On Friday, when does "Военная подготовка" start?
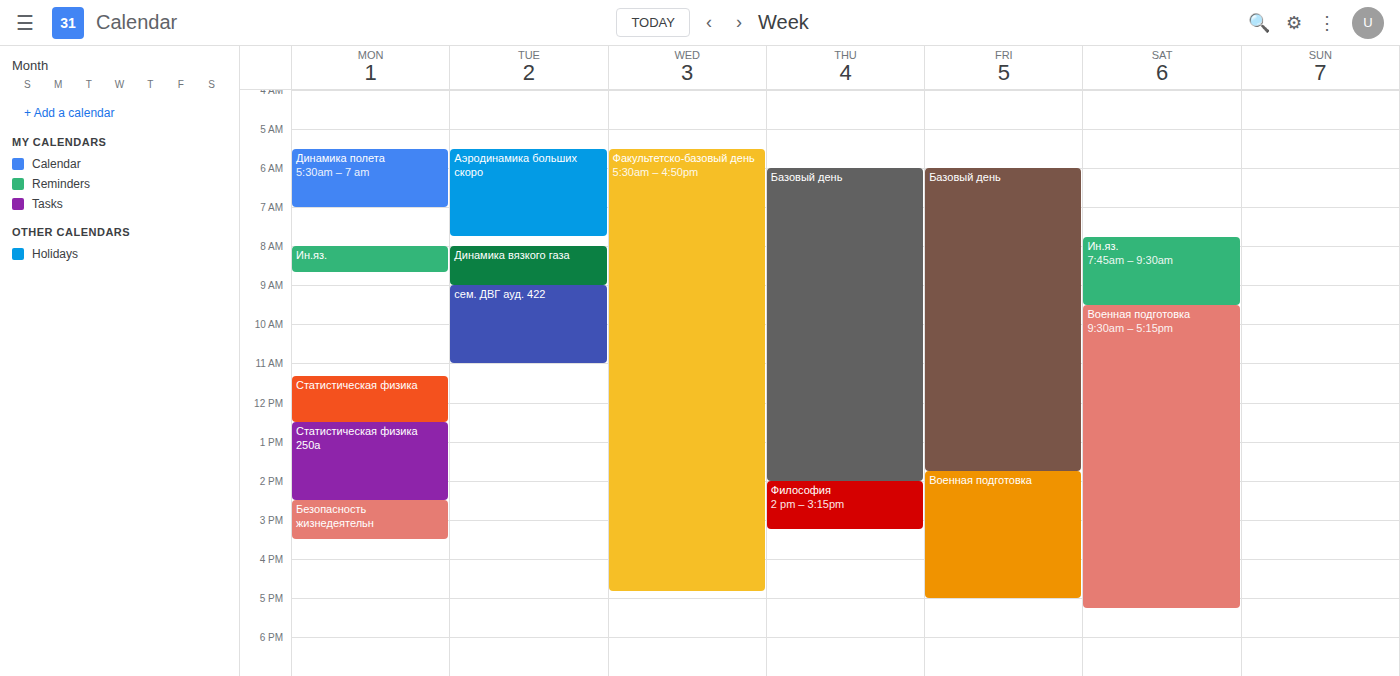
1:45 PM